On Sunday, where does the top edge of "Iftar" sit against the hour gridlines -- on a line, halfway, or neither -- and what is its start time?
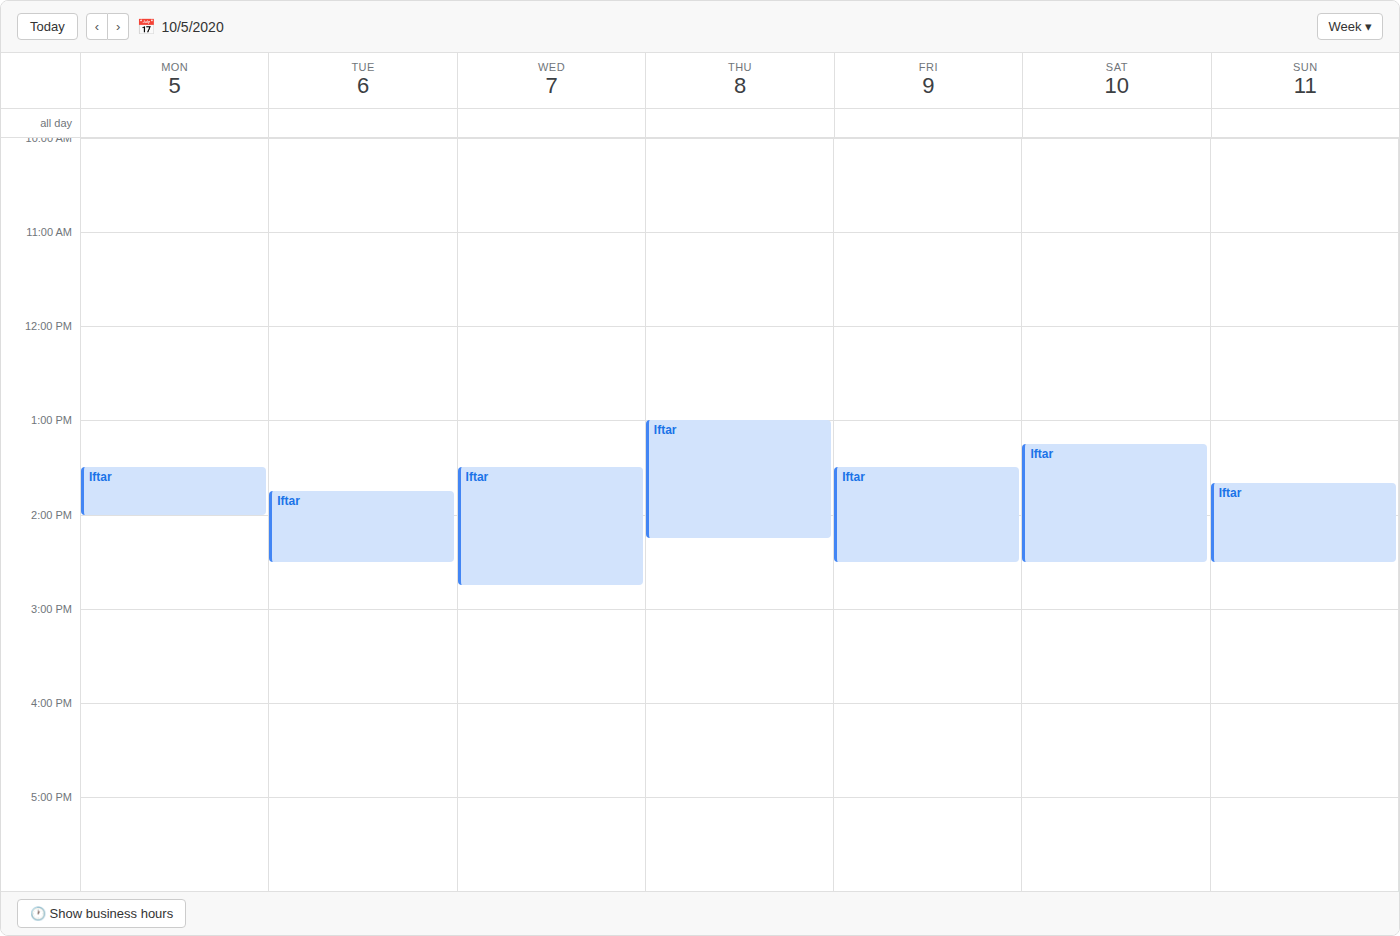
1:40 PM -- neither: 40 minutes below the 1 PM line and 20 minutes above the 2 PM line.